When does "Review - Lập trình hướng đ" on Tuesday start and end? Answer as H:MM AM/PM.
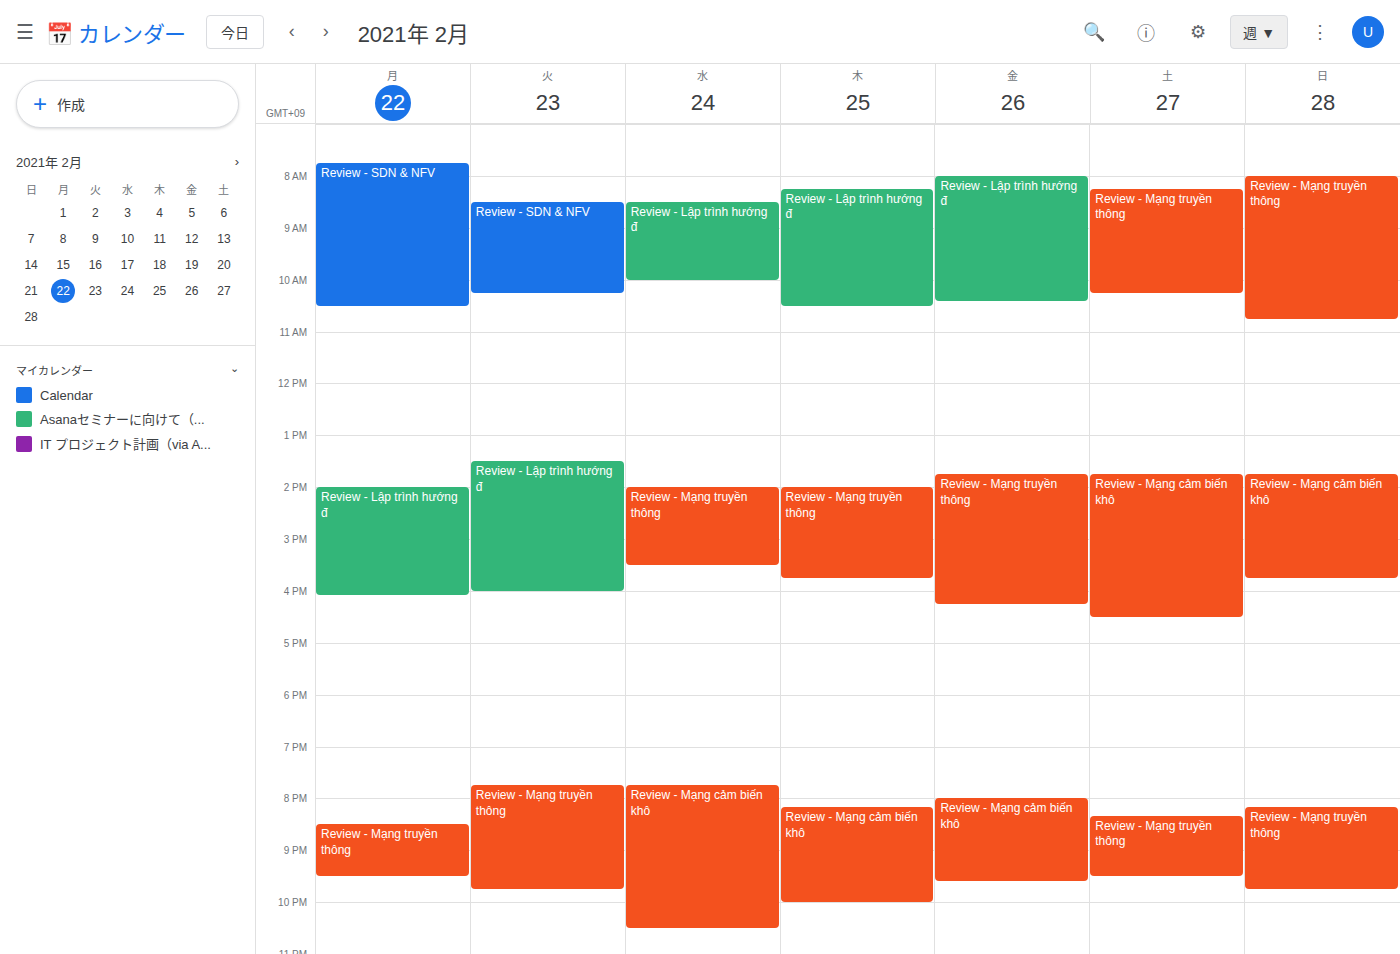
1:30 PM to 4:00 PM